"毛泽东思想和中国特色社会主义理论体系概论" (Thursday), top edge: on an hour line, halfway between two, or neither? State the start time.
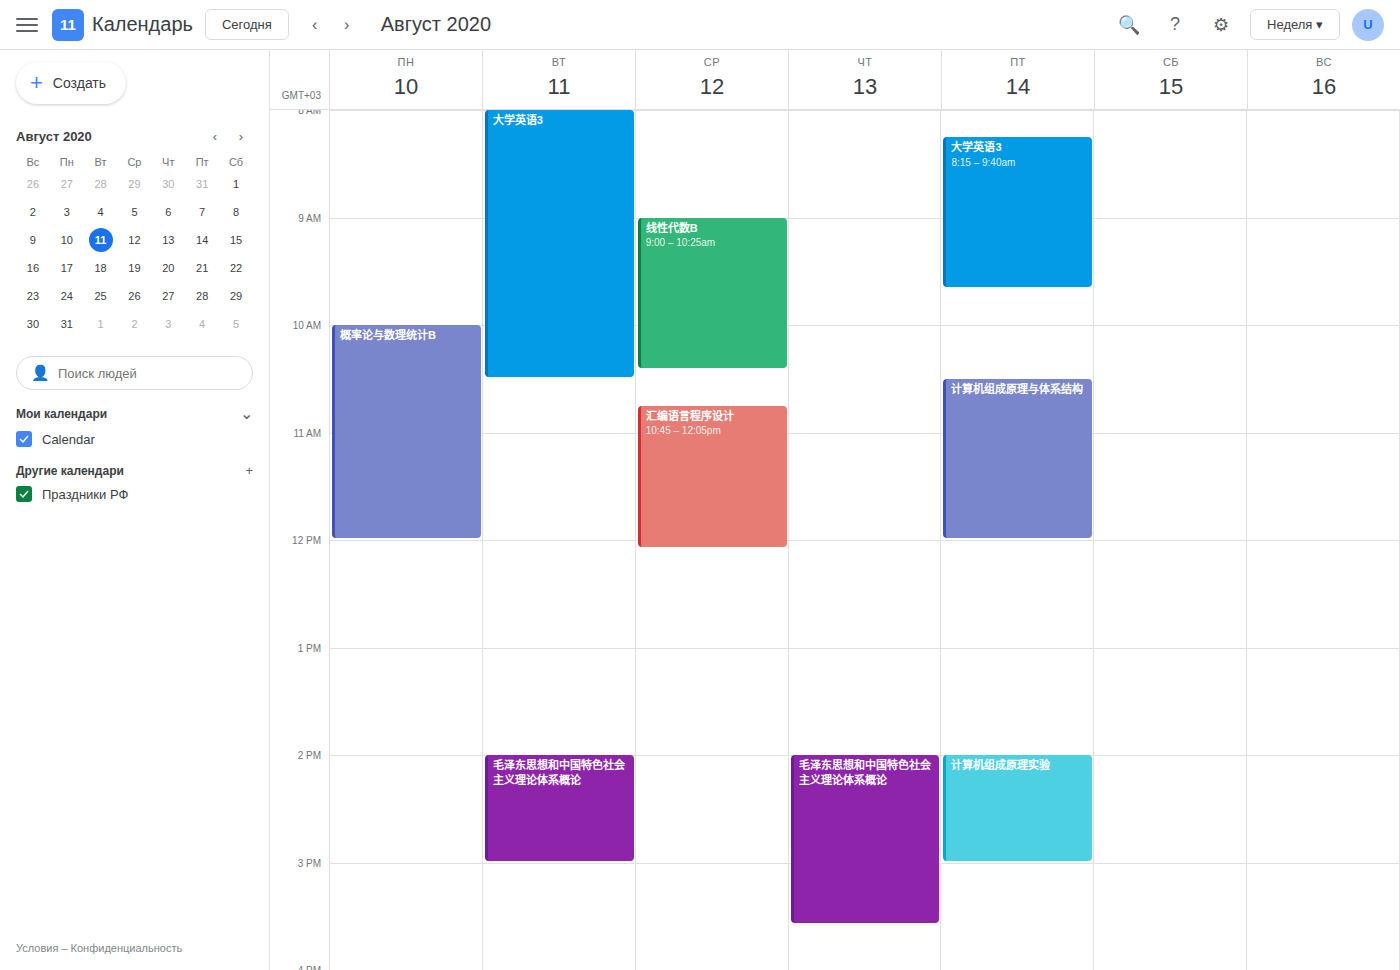
2:00 PM -- exactly on the 2 PM line.